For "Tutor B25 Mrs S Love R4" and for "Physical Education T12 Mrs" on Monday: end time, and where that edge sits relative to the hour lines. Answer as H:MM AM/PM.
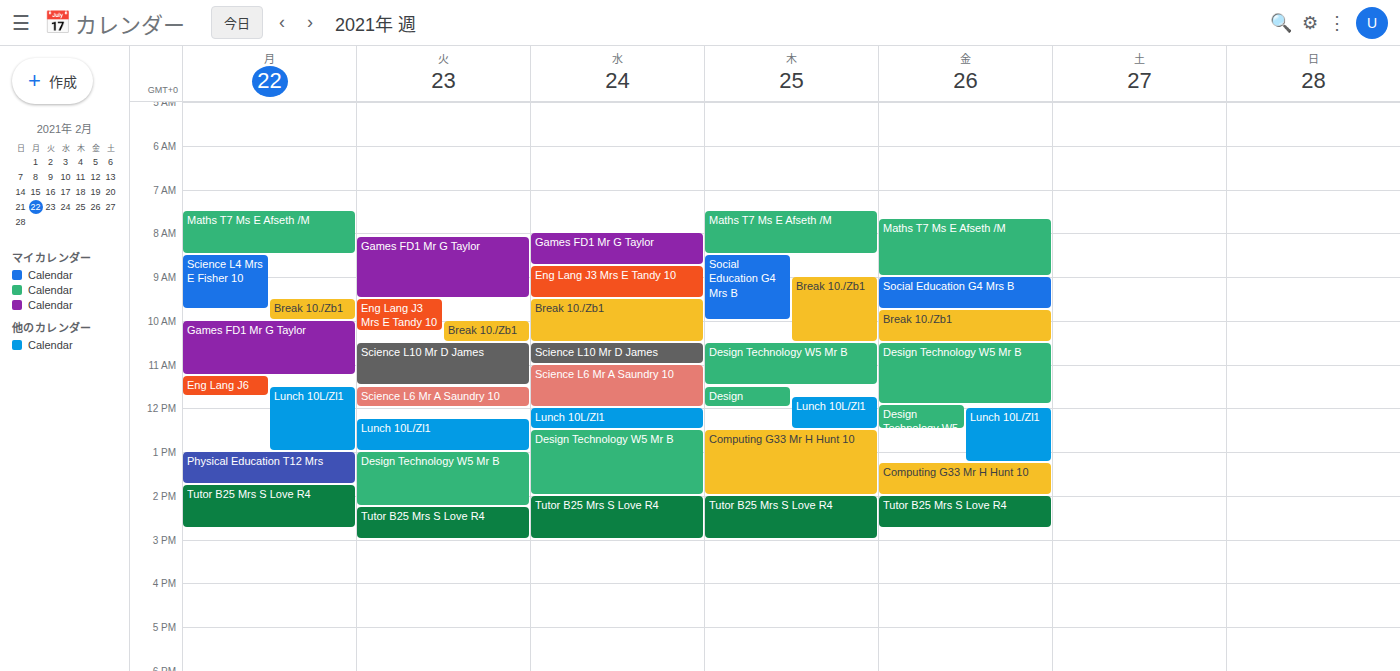
"Tutor B25 Mrs S Love R4": 2:45 PM, neither: three quarters of the way from the 2 PM line to the 3 PM line. "Physical Education T12 Mrs": 1:45 PM, neither: three quarters of the way from the 1 PM line to the 2 PM line.